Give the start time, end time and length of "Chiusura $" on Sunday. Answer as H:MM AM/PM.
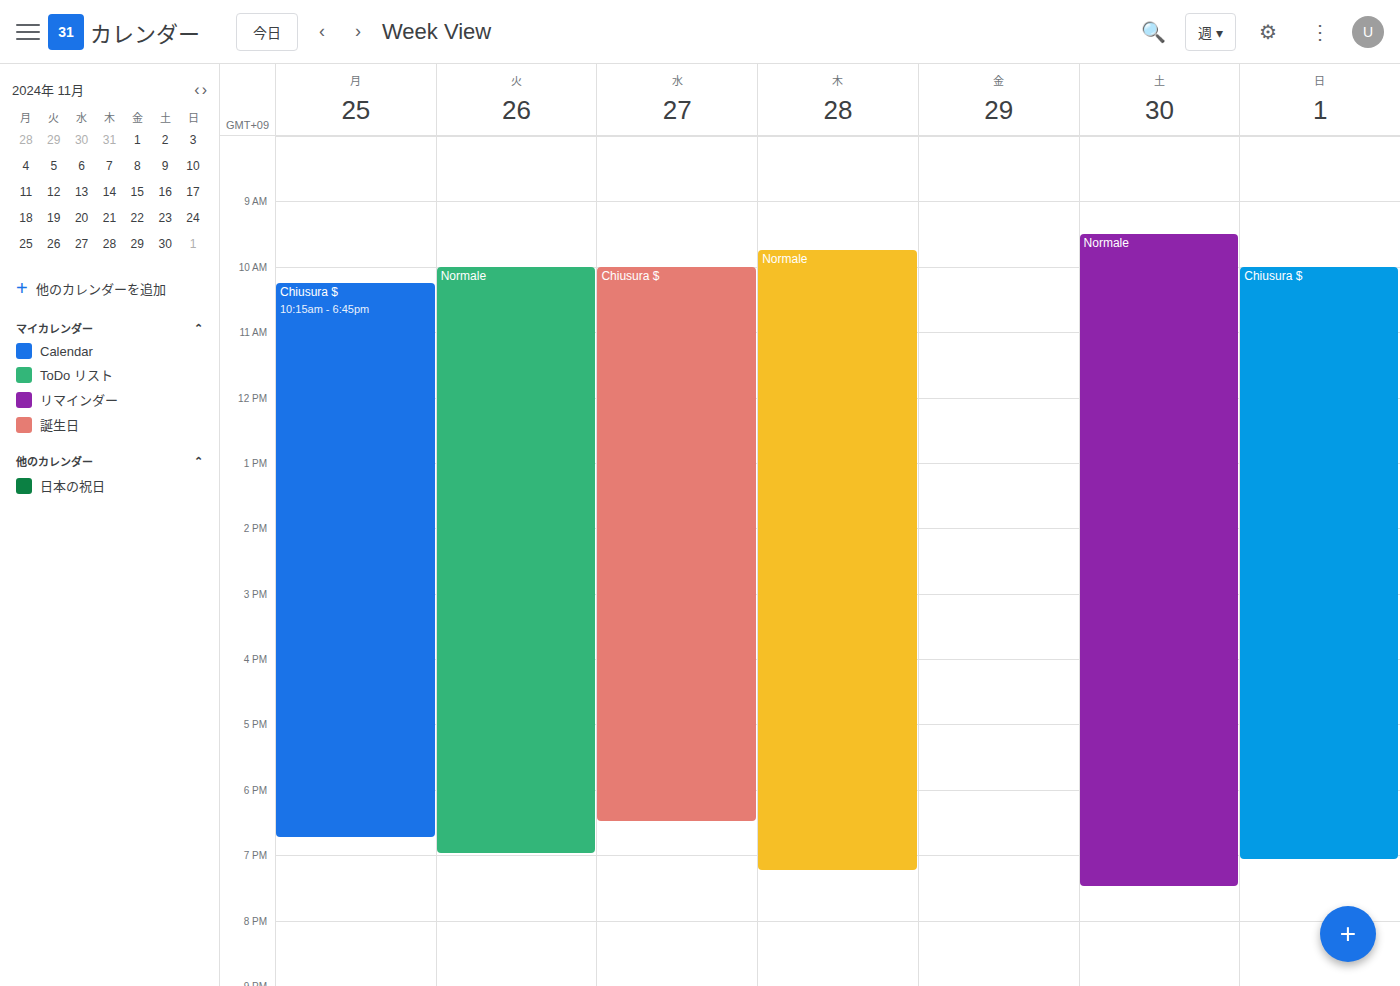
10:00 AM to 7:05 PM, 9 hours 5 minutes